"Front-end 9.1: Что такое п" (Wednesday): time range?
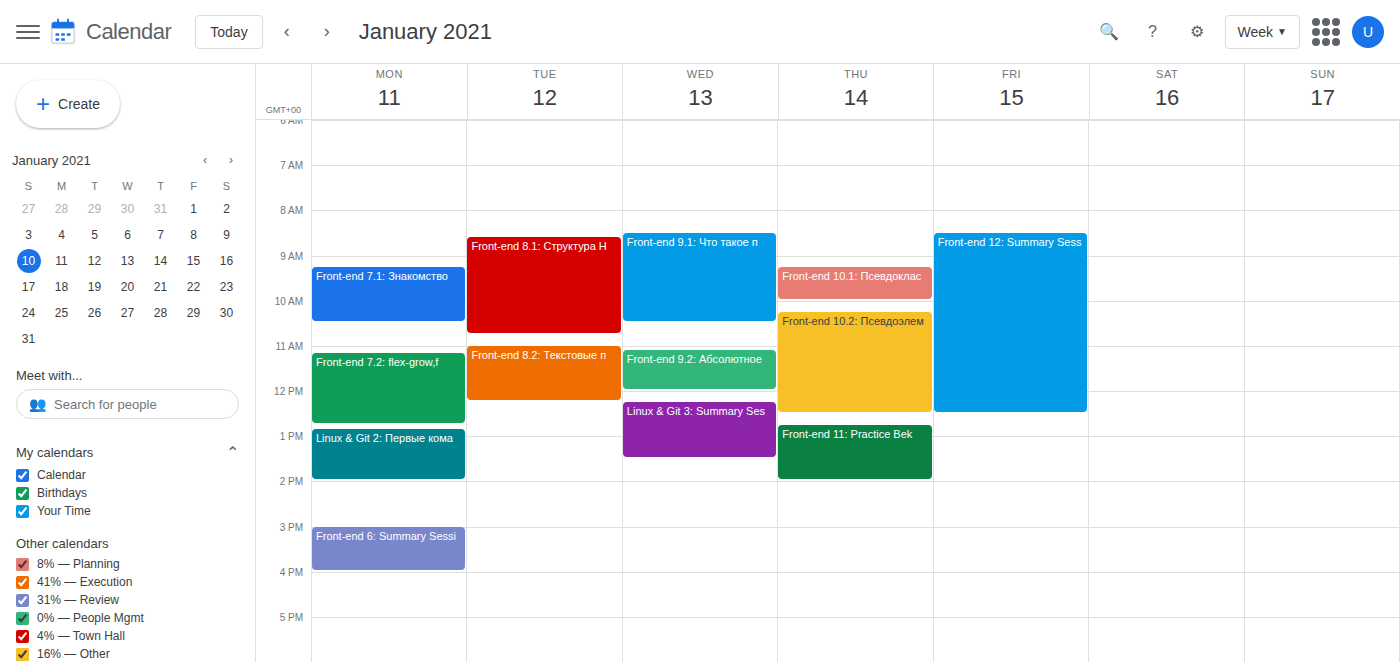
08:30 to 10:30